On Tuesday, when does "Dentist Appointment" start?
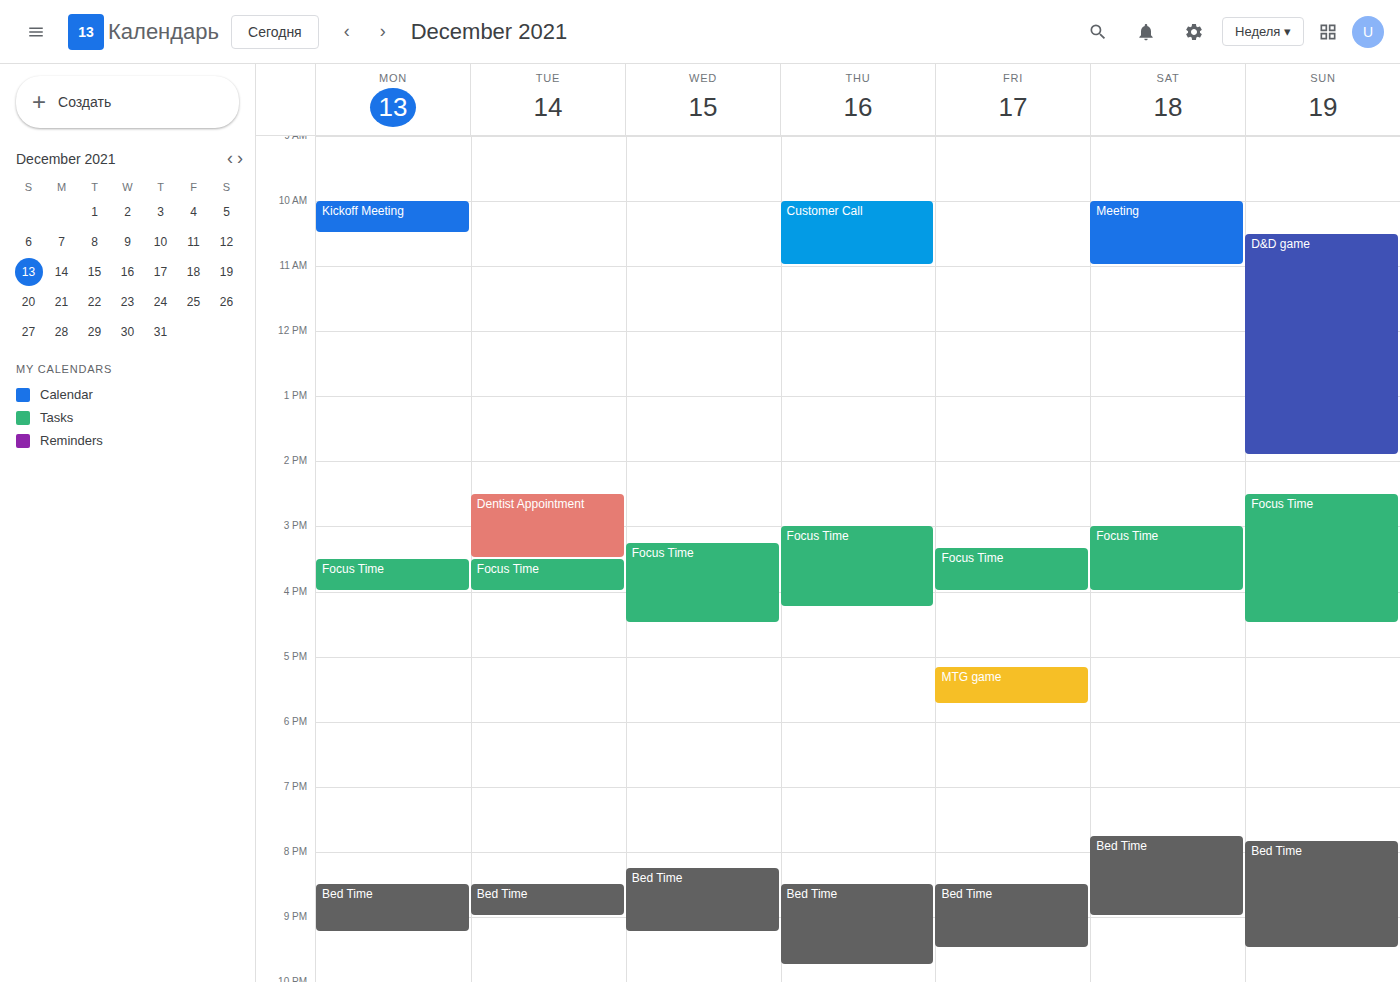
2:30 PM